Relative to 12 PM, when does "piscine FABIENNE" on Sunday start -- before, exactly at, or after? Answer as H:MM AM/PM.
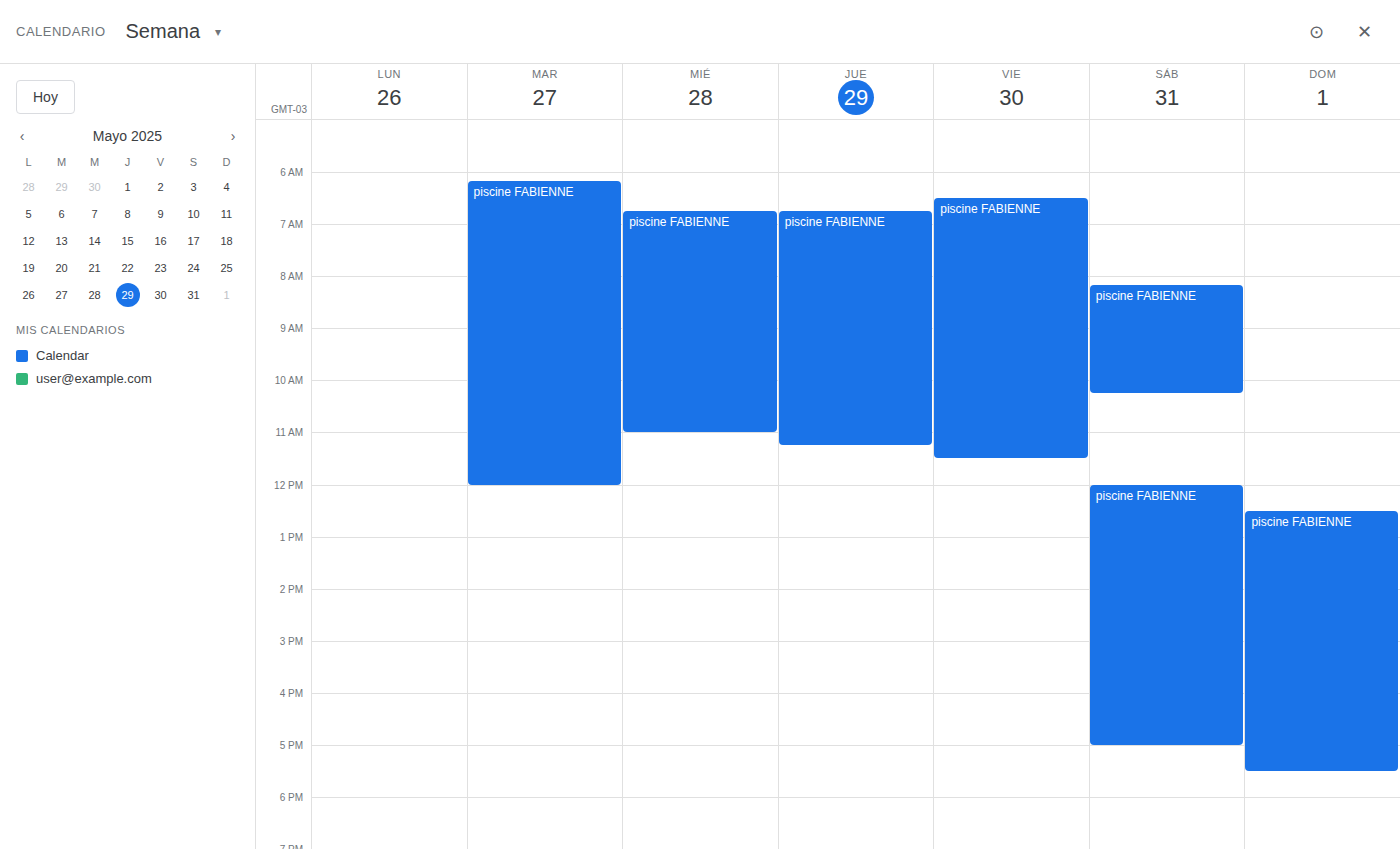
12:30 PM -- after 12 PM, 30 minutes below the 12 PM line.